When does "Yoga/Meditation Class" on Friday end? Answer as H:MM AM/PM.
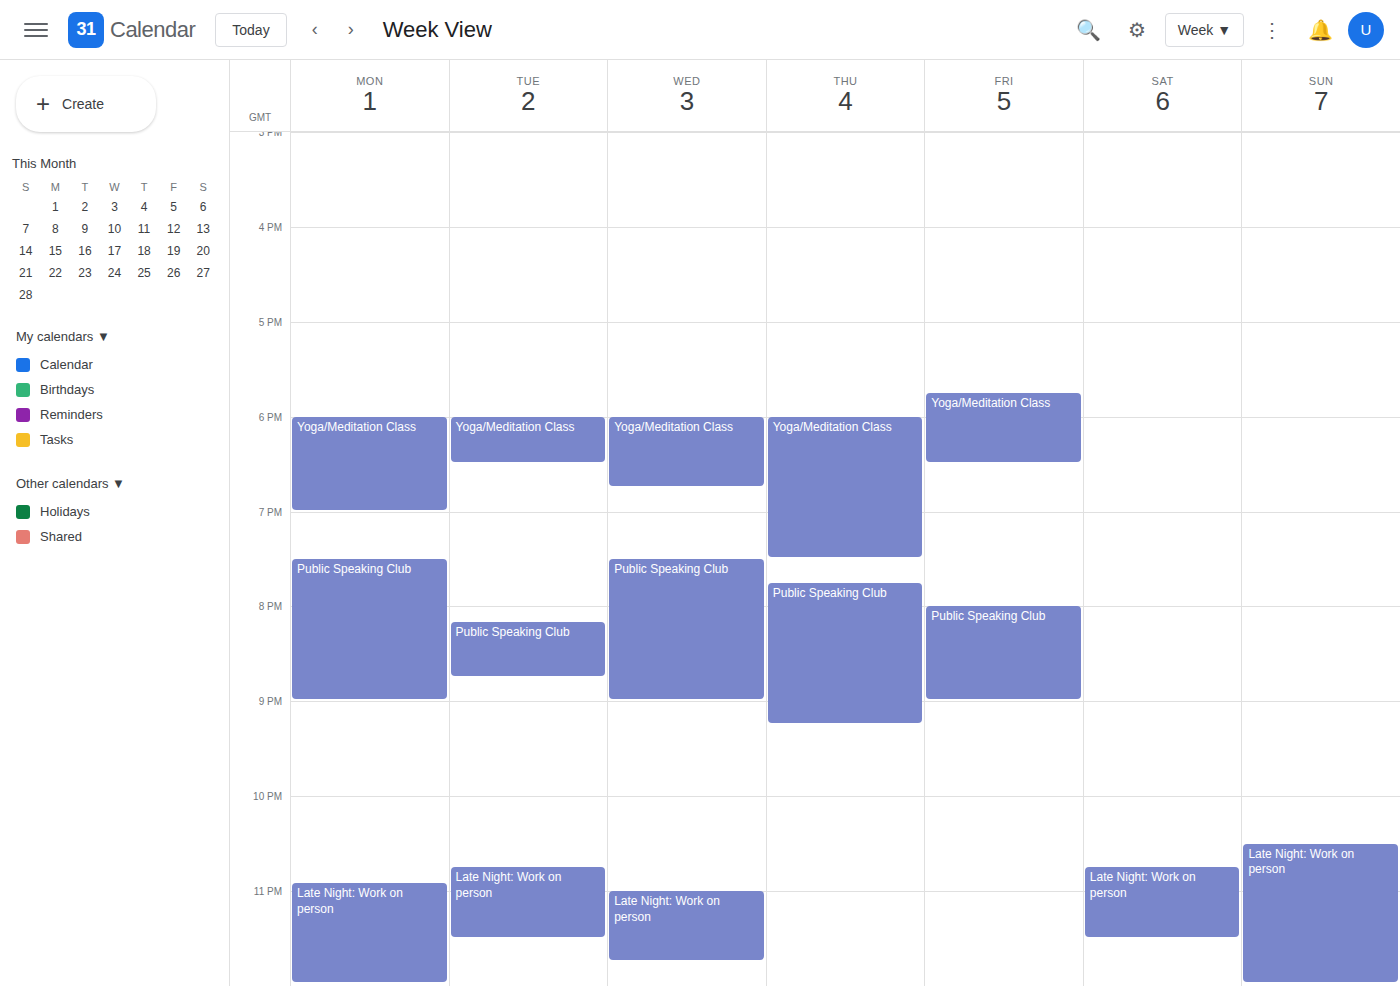
6:30 PM